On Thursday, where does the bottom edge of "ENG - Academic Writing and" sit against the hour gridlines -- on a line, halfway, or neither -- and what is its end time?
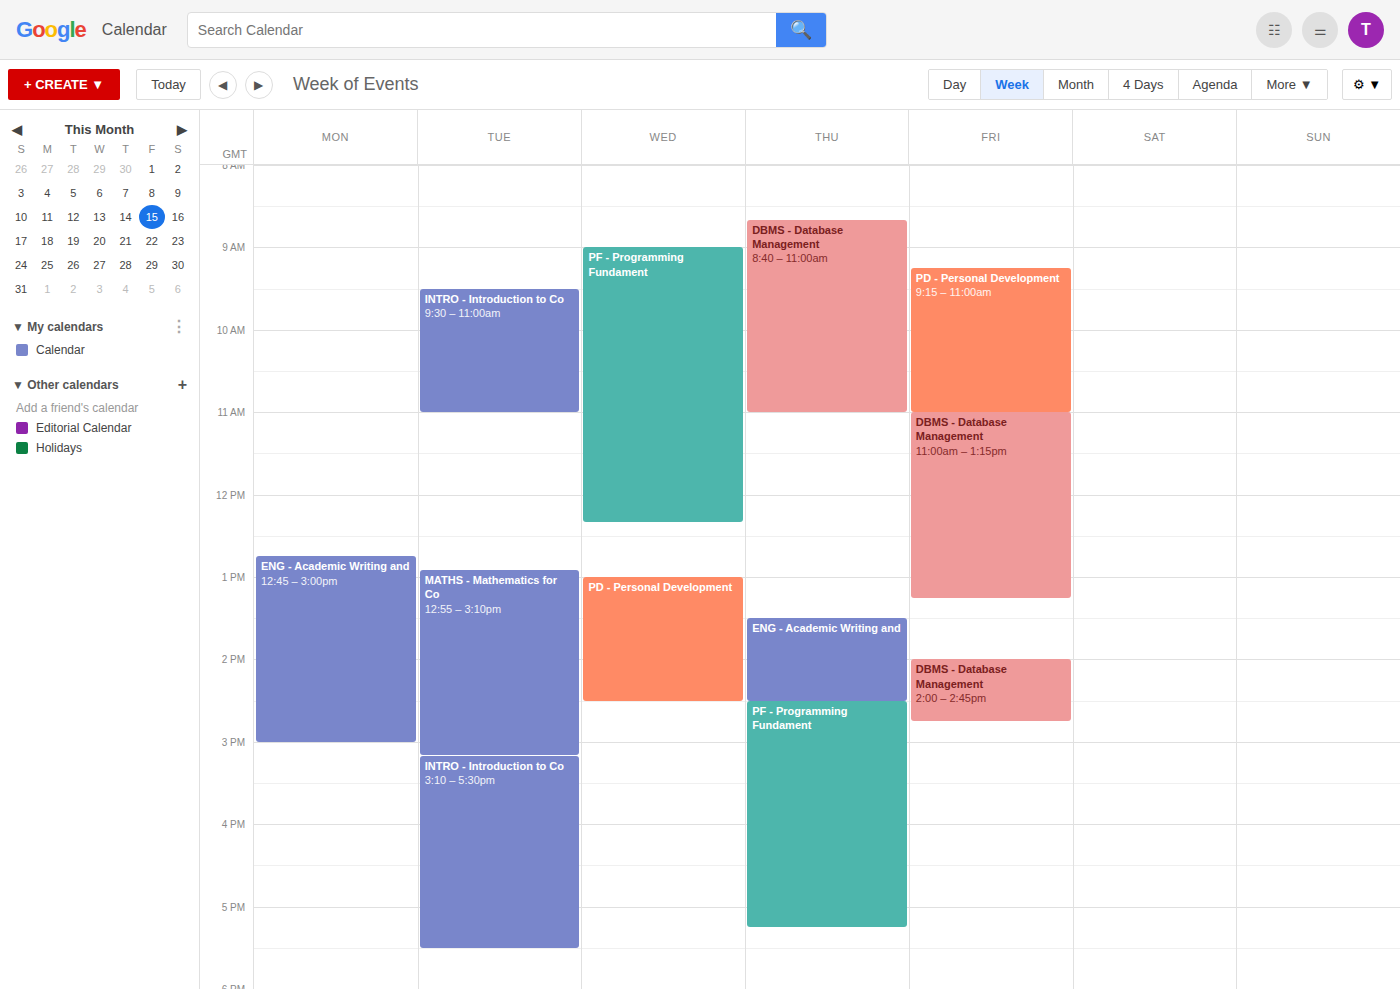
2:30 PM -- halfway between the 2 PM and 3 PM lines.